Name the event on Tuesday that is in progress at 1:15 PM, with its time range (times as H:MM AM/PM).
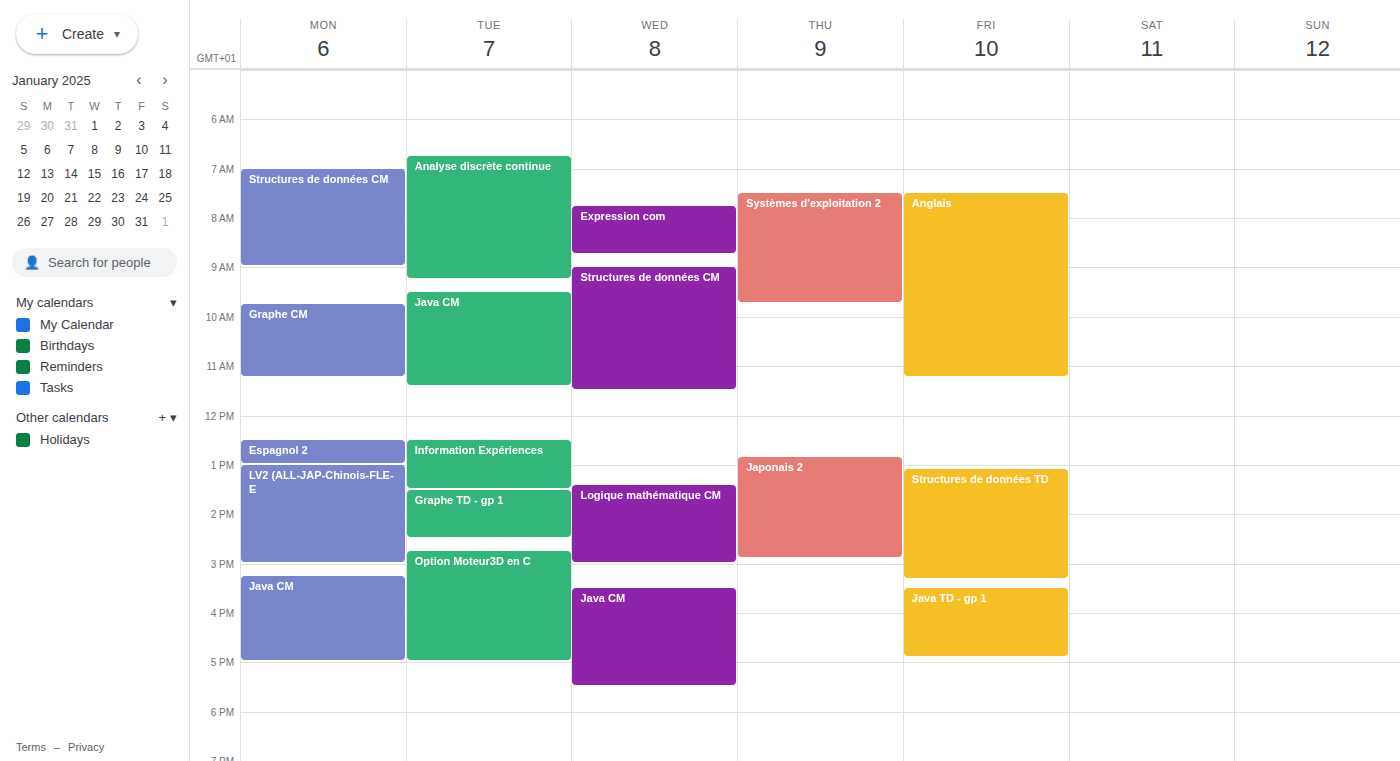
"Information Expériences", 12:30 PM to 1:30 PM